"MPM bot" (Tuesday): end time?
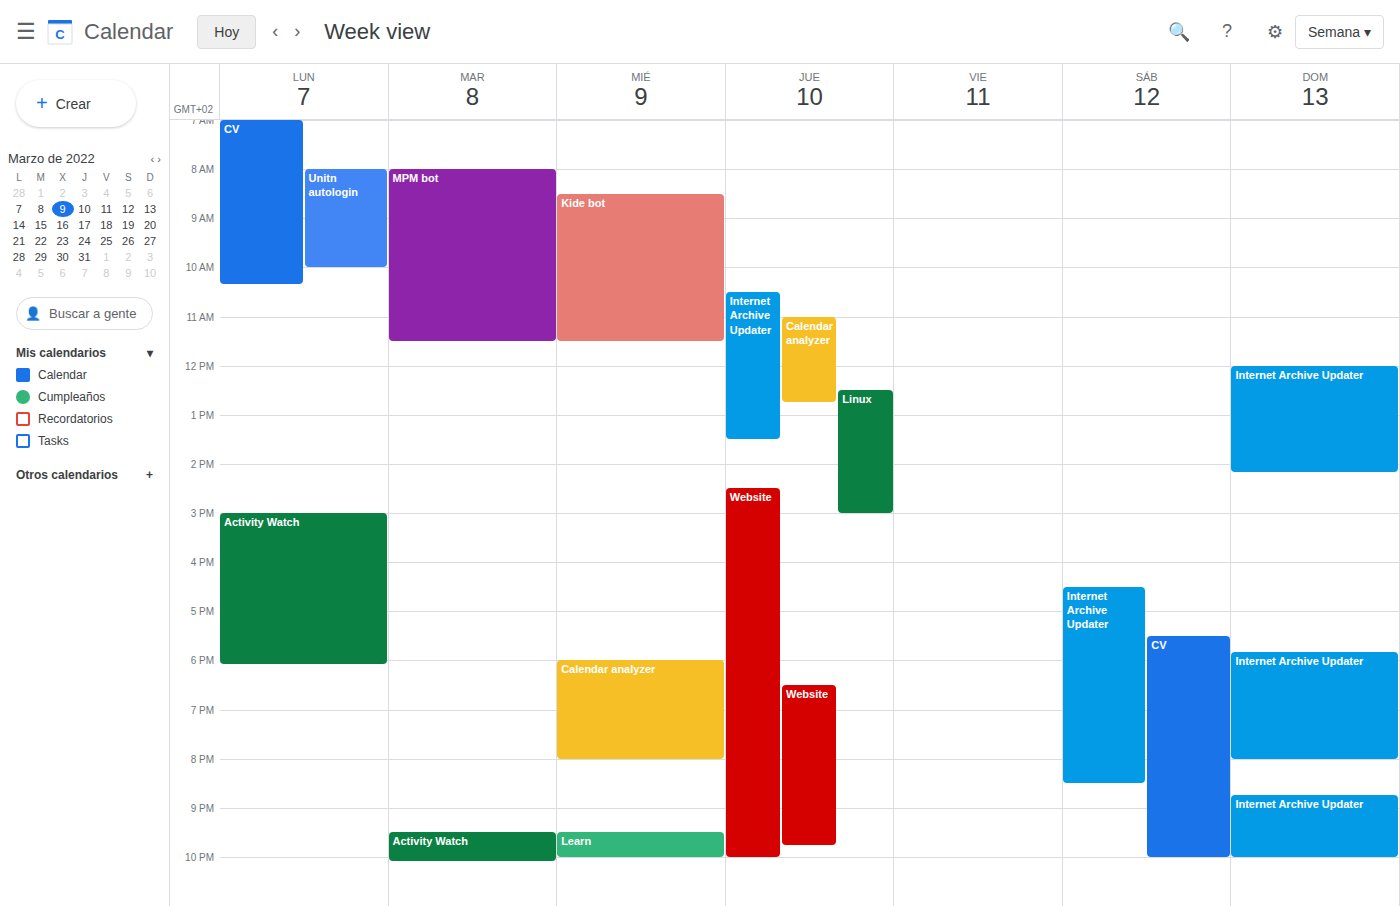
11:30